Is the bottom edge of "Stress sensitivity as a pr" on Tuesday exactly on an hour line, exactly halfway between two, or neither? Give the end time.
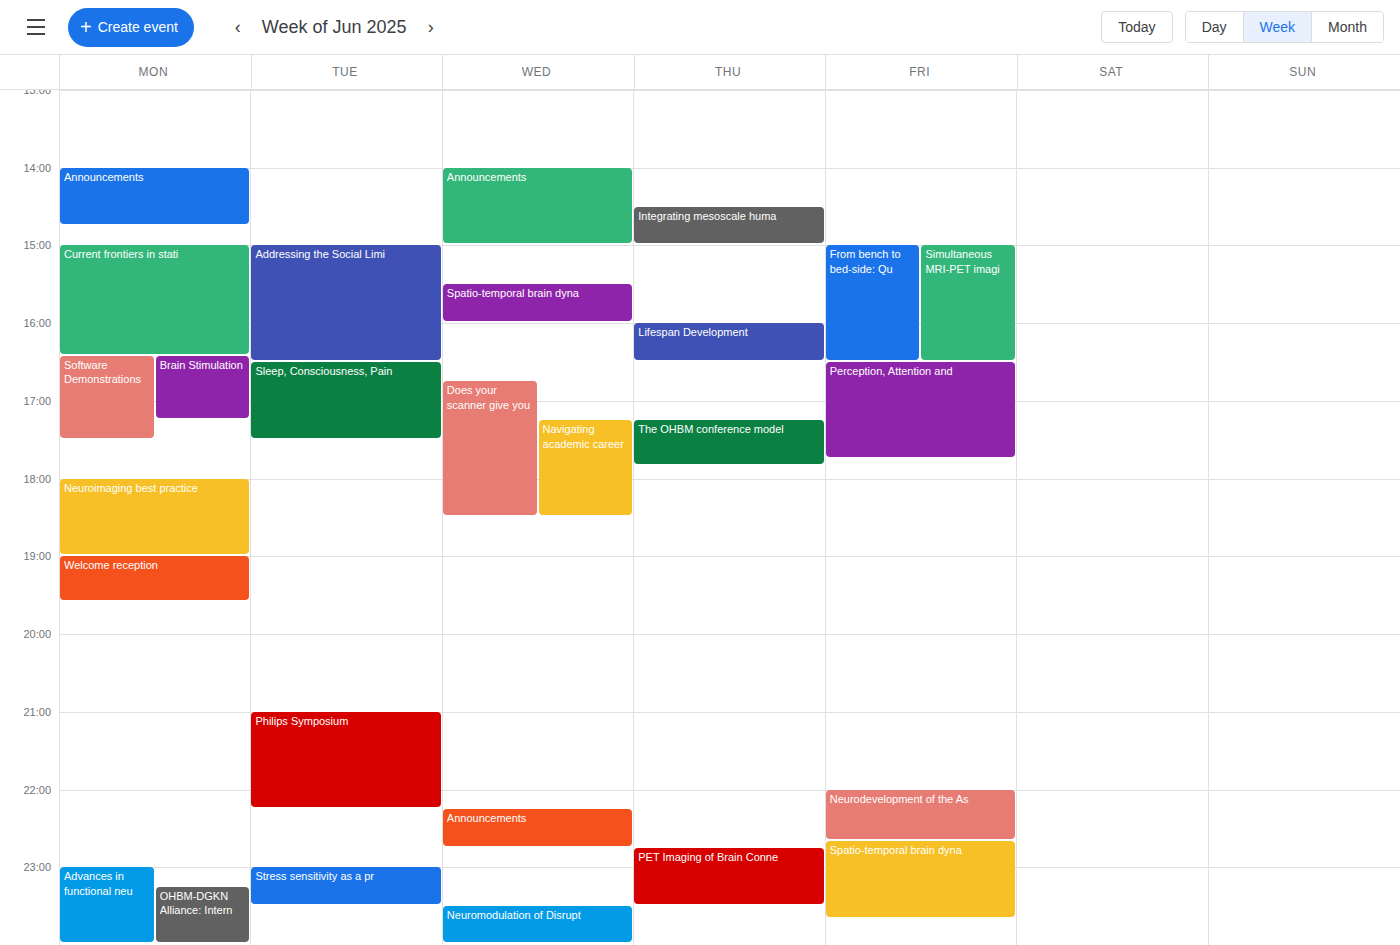
11:30 PM -- halfway between the 11 PM and 12 AM lines.